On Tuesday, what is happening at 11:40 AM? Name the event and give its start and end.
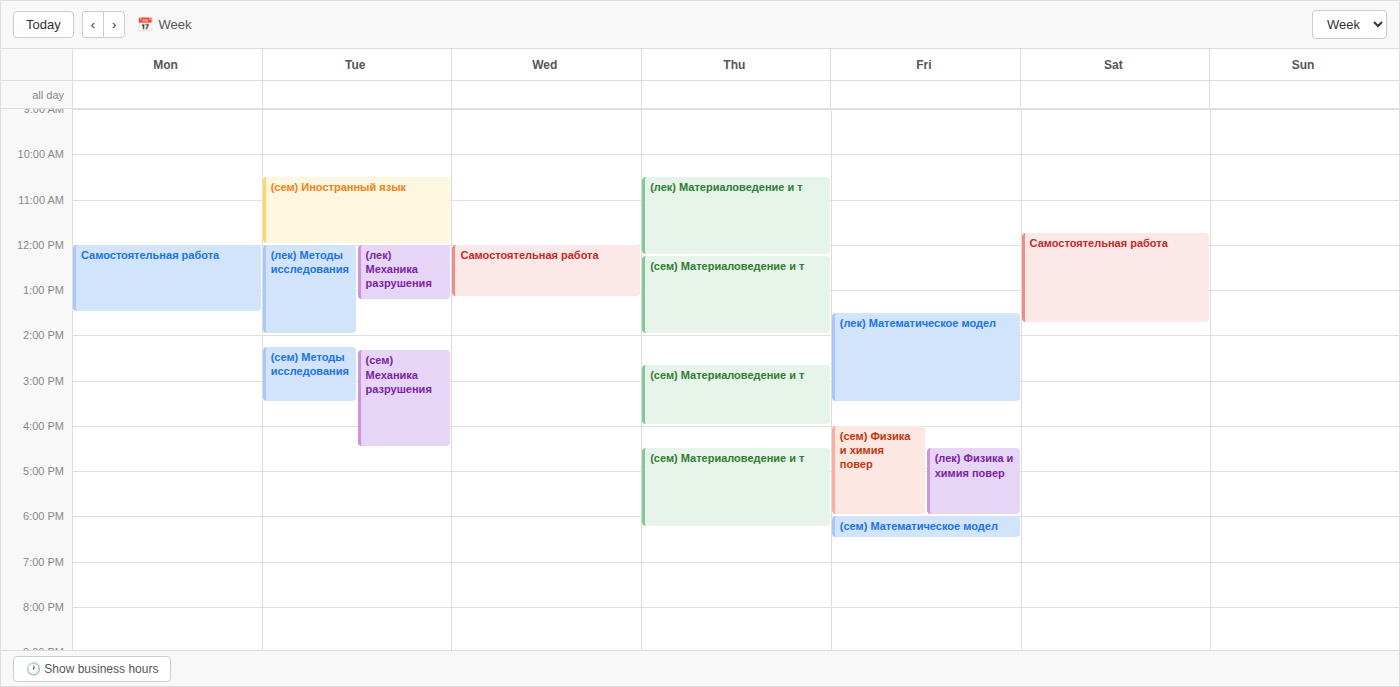
"(сем) Иностранный язык", 10:30 AM to 12:00 PM